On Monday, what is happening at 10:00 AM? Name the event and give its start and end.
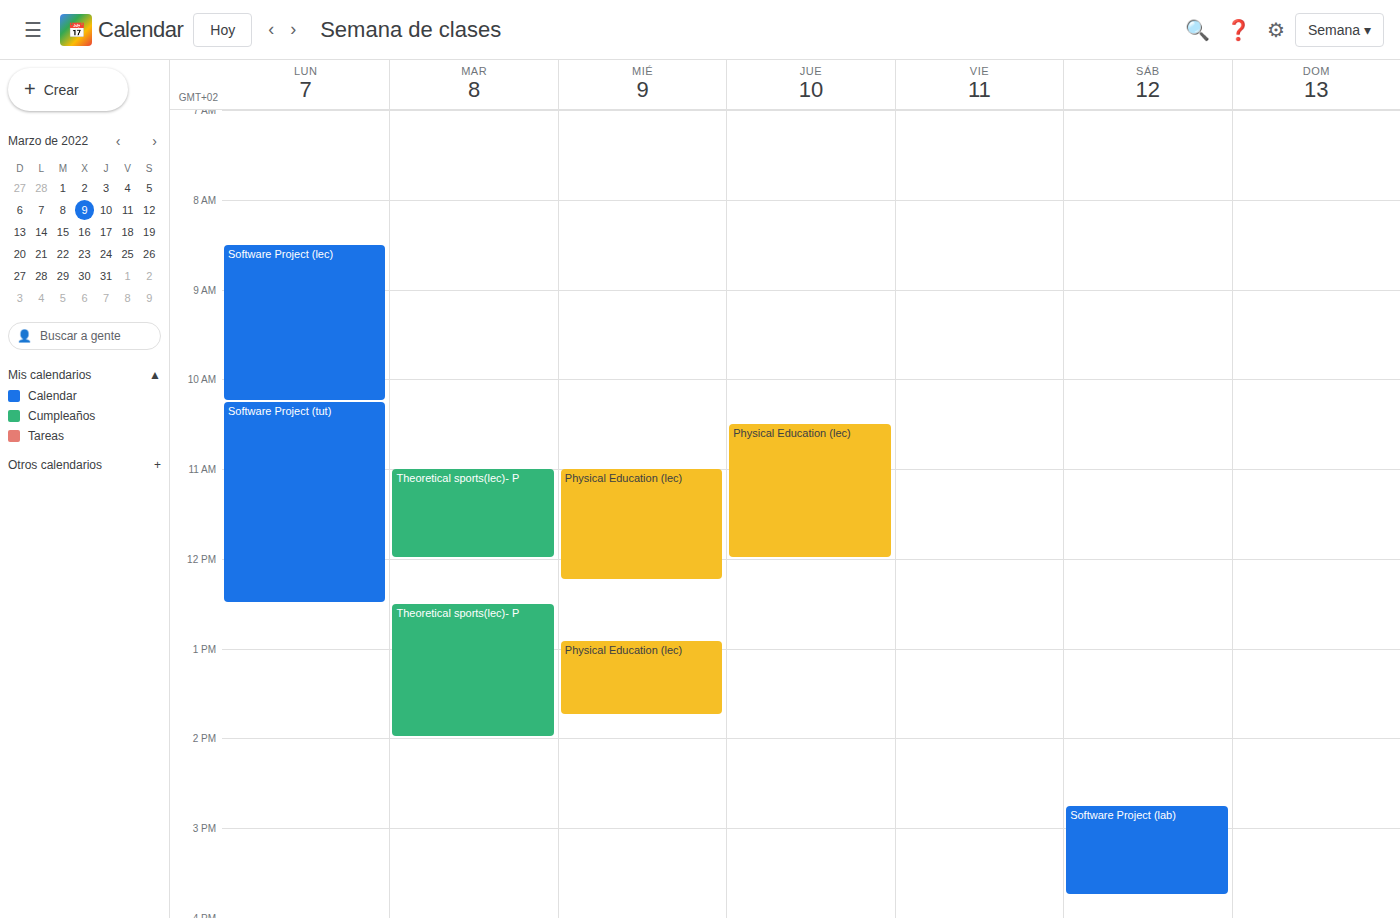
"Software Project (lec)", 8:30 AM to 10:15 AM